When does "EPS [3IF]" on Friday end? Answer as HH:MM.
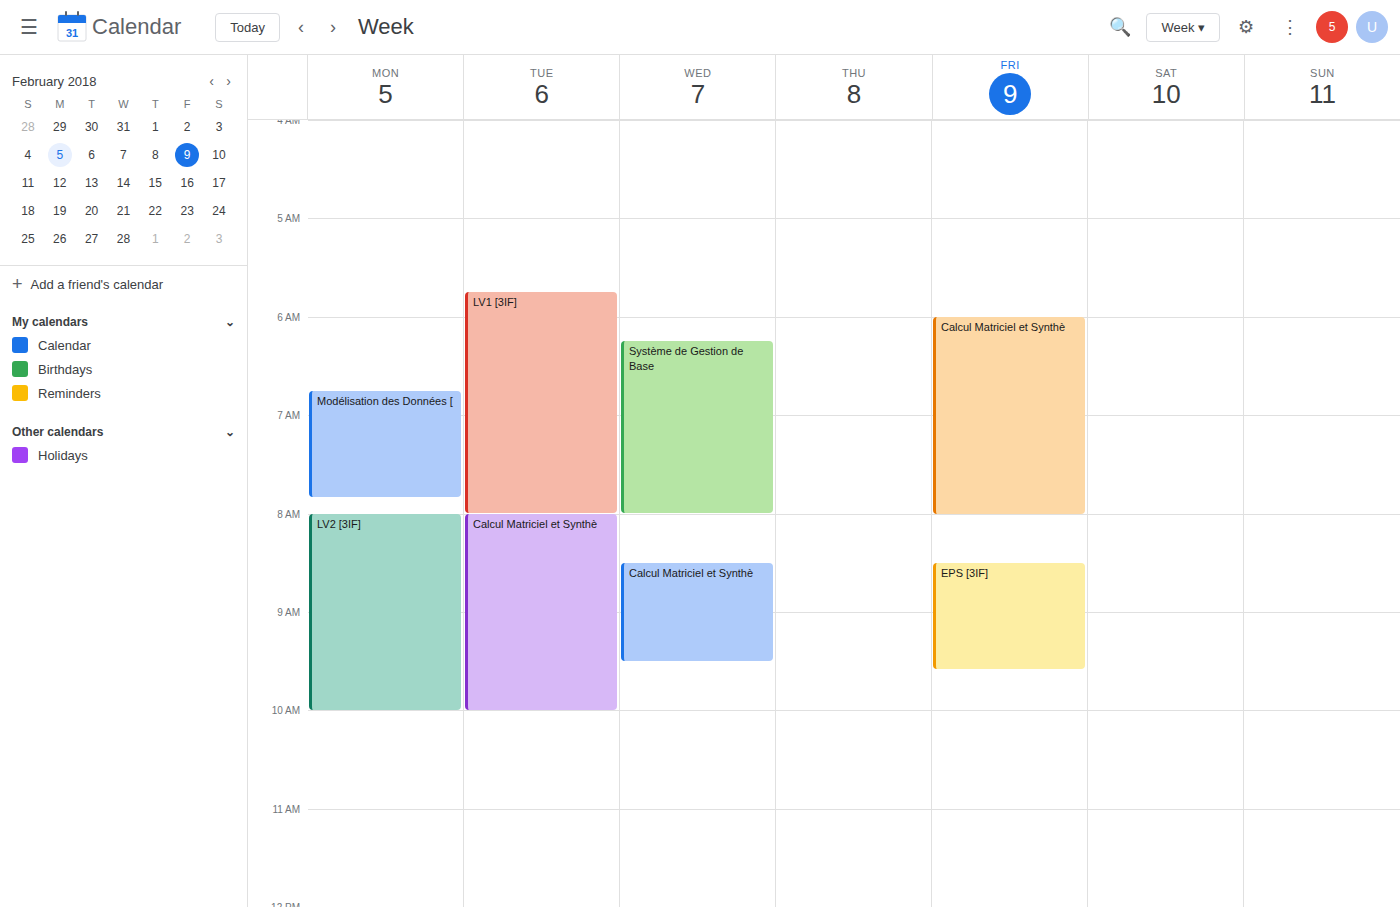
09:35